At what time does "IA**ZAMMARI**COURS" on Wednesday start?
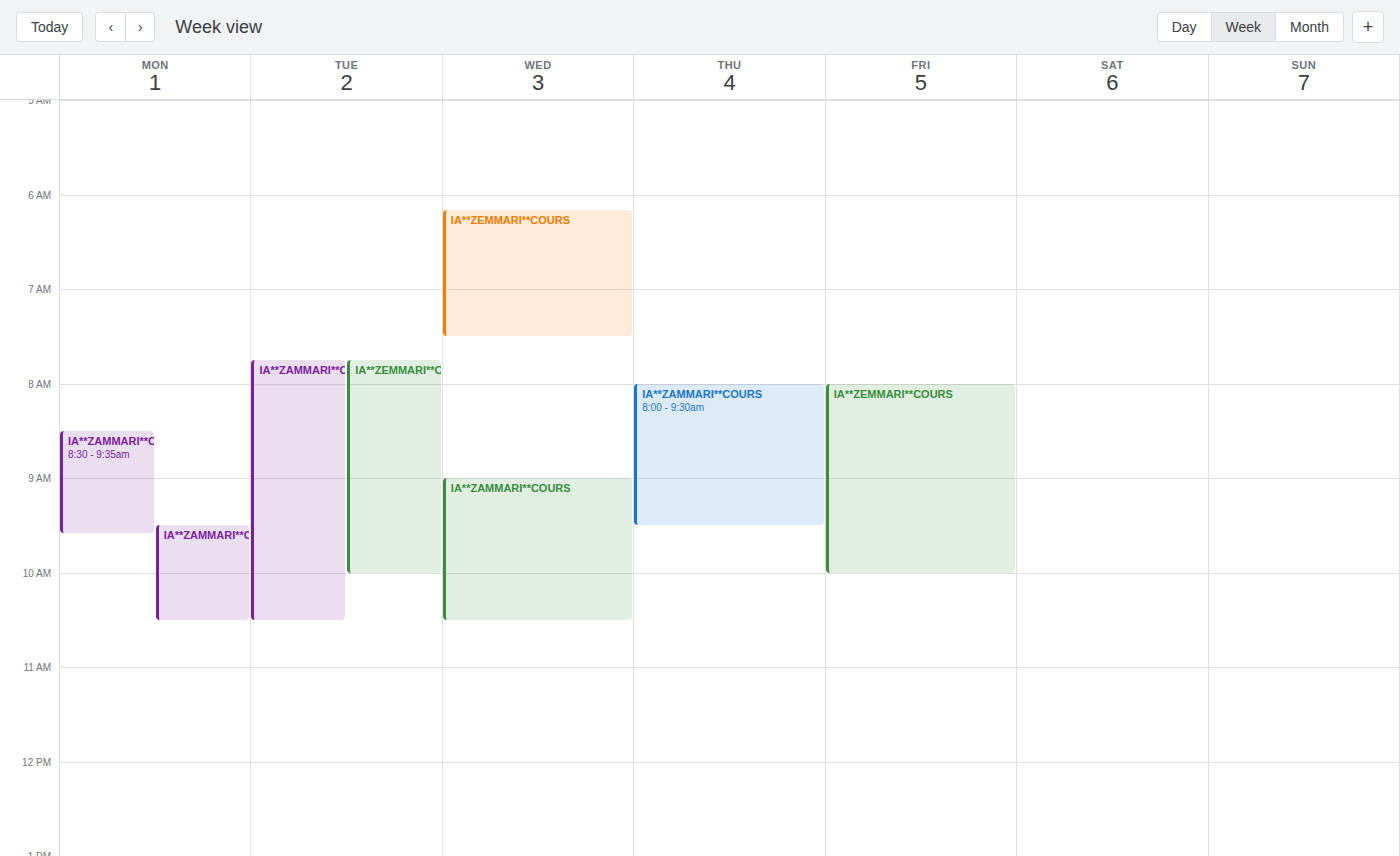
9:00 AM